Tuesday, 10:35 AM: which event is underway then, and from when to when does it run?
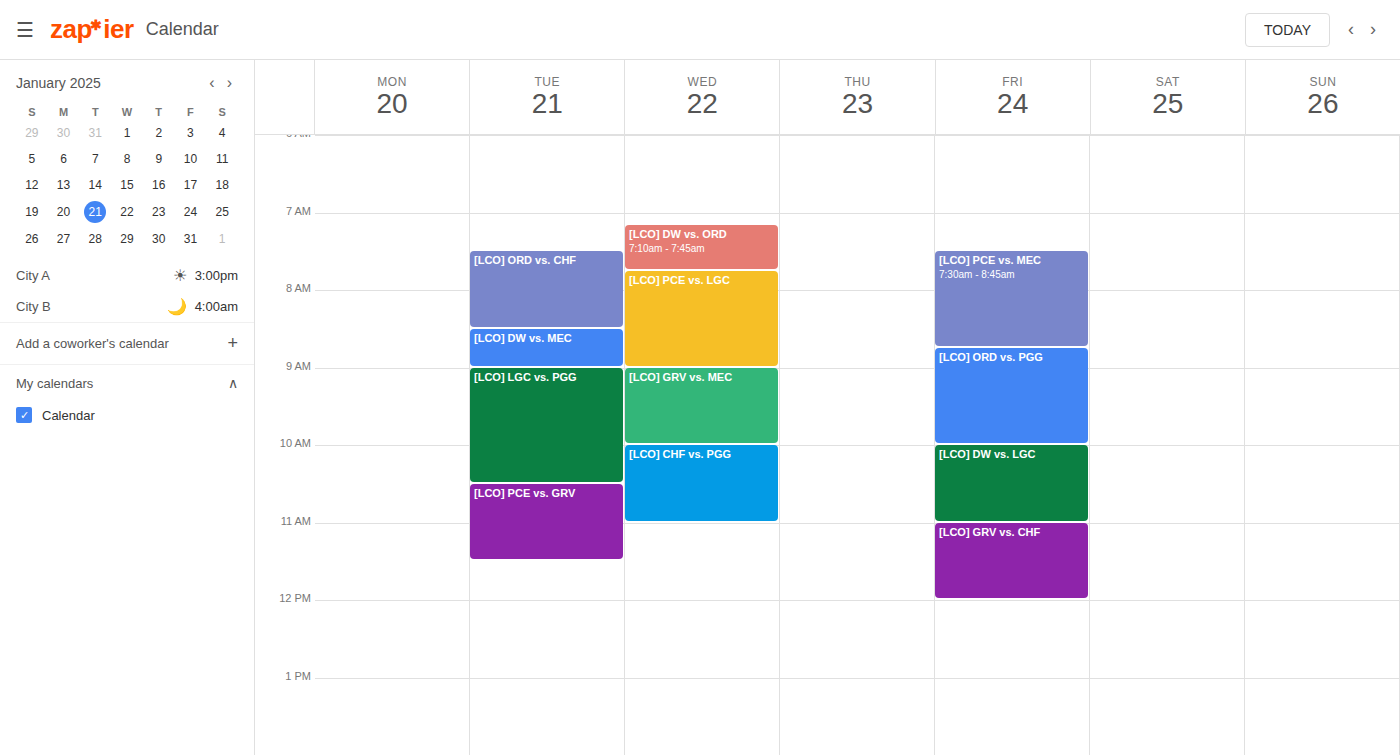
"[LCO] PCE vs. GRV", 10:30 AM to 11:30 AM